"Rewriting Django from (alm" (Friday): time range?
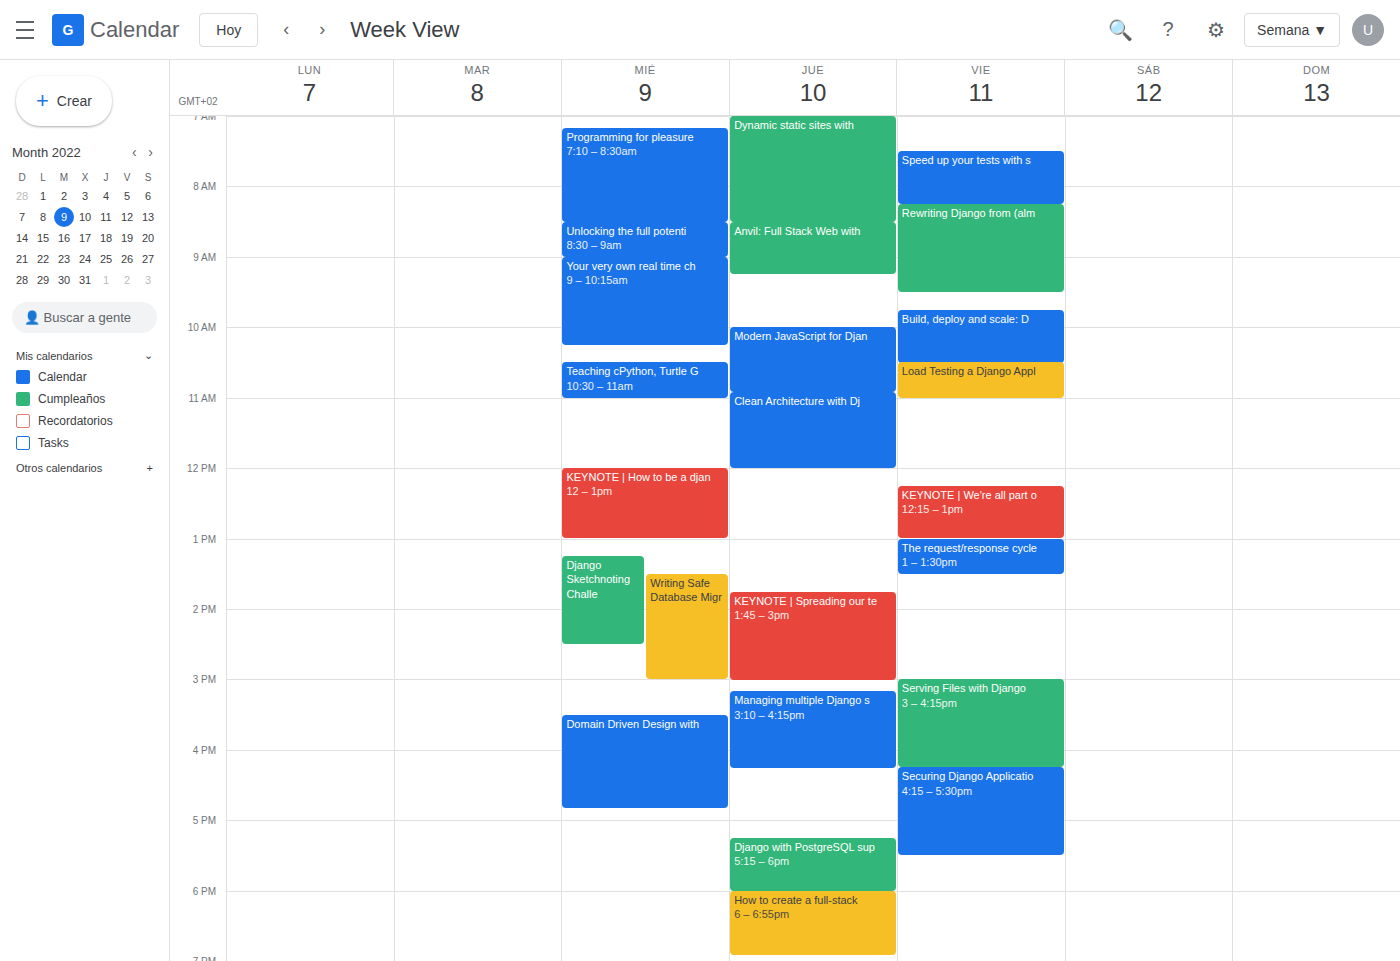
8:15 AM to 9:30 AM